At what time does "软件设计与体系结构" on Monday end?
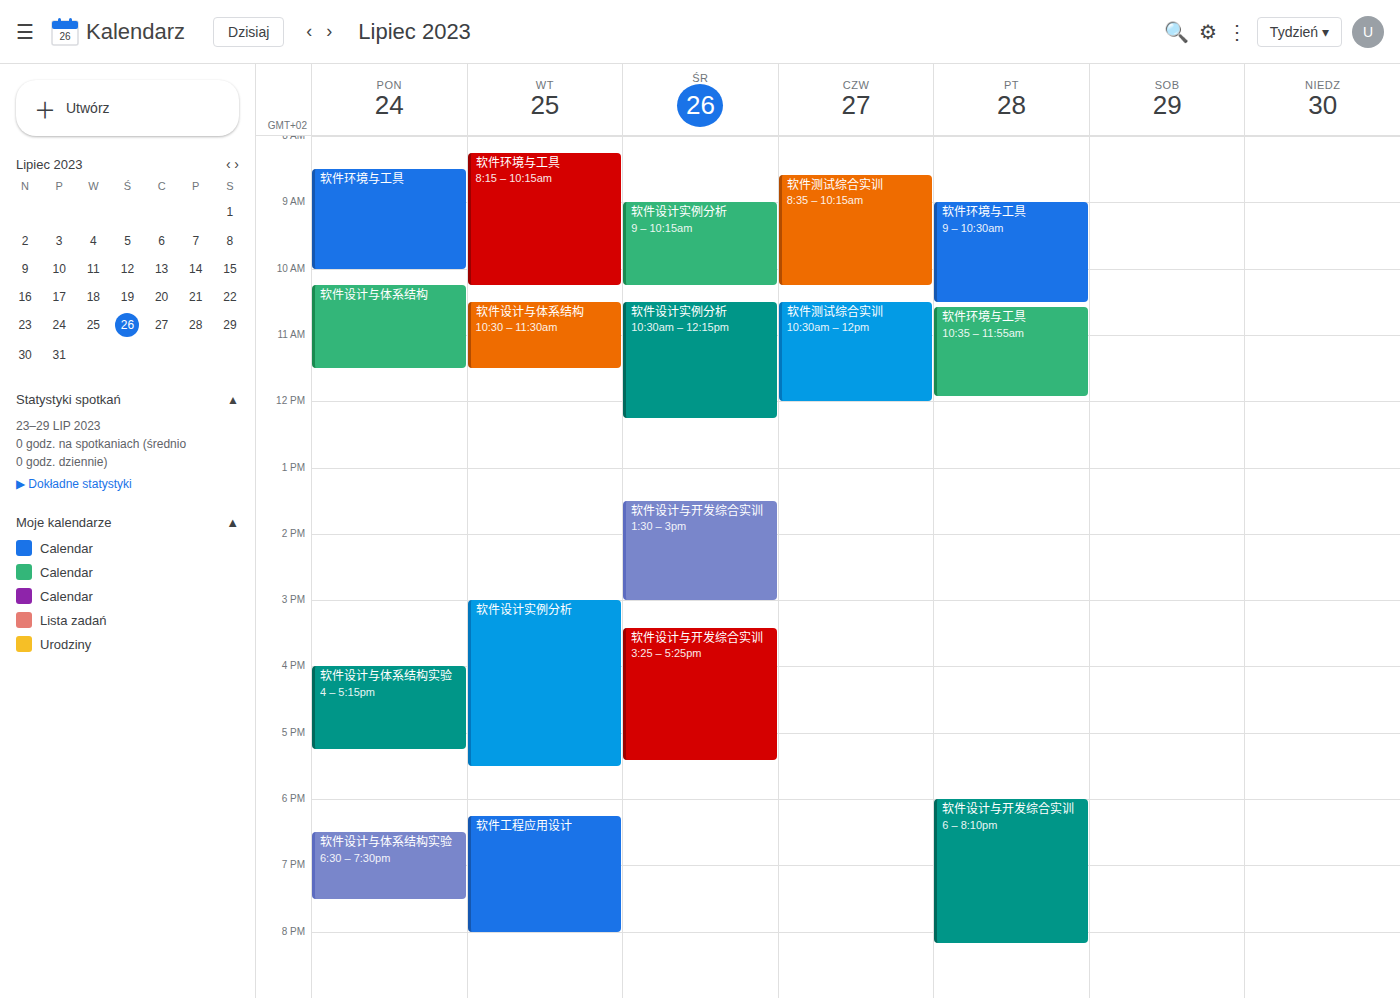
11:30 AM